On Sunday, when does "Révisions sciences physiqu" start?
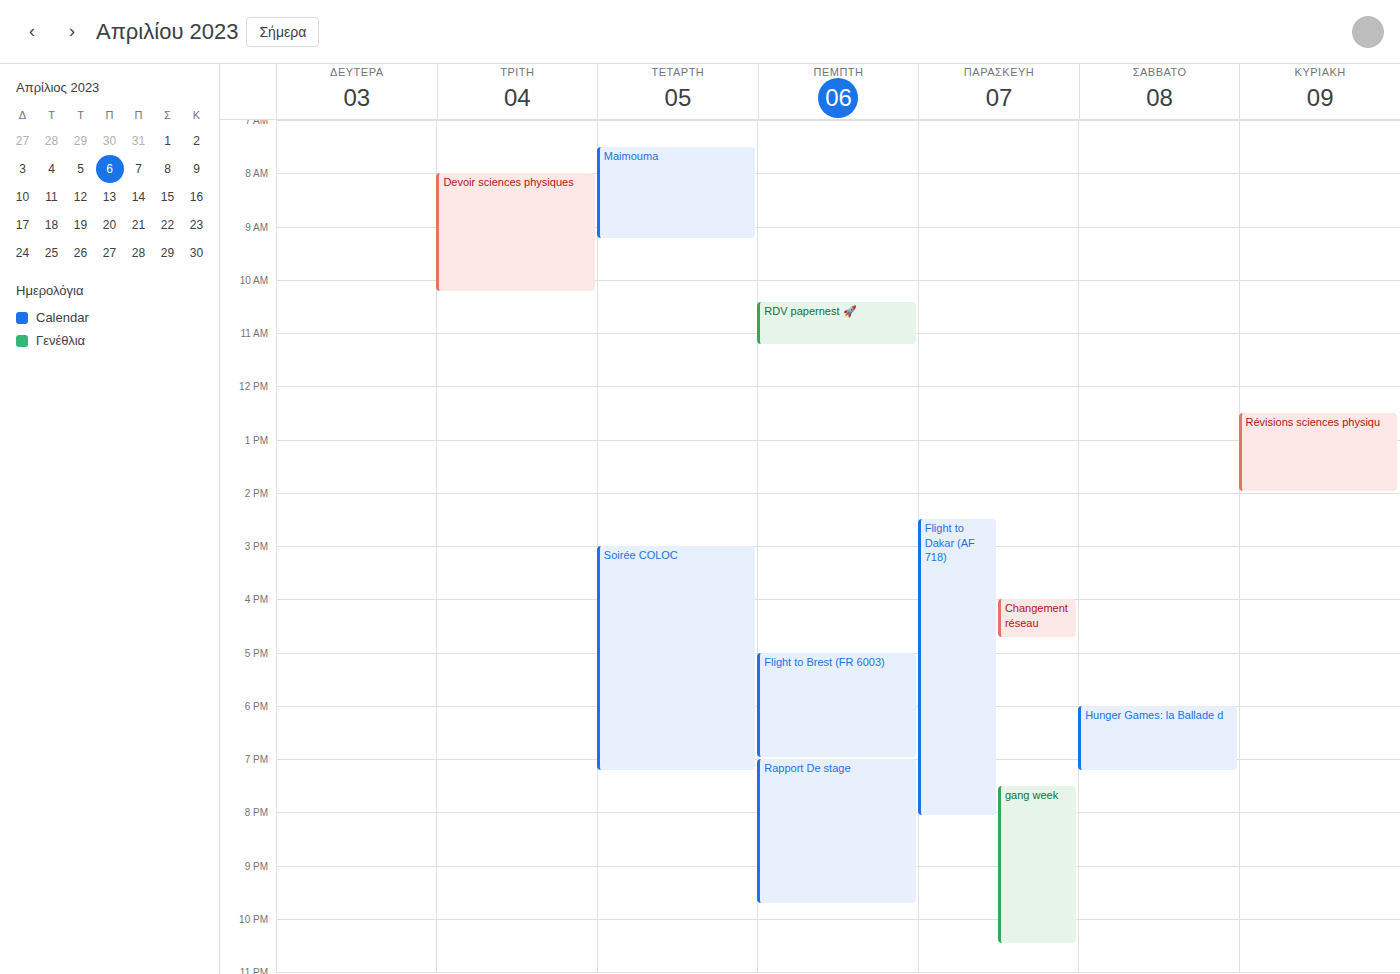
12:30 PM